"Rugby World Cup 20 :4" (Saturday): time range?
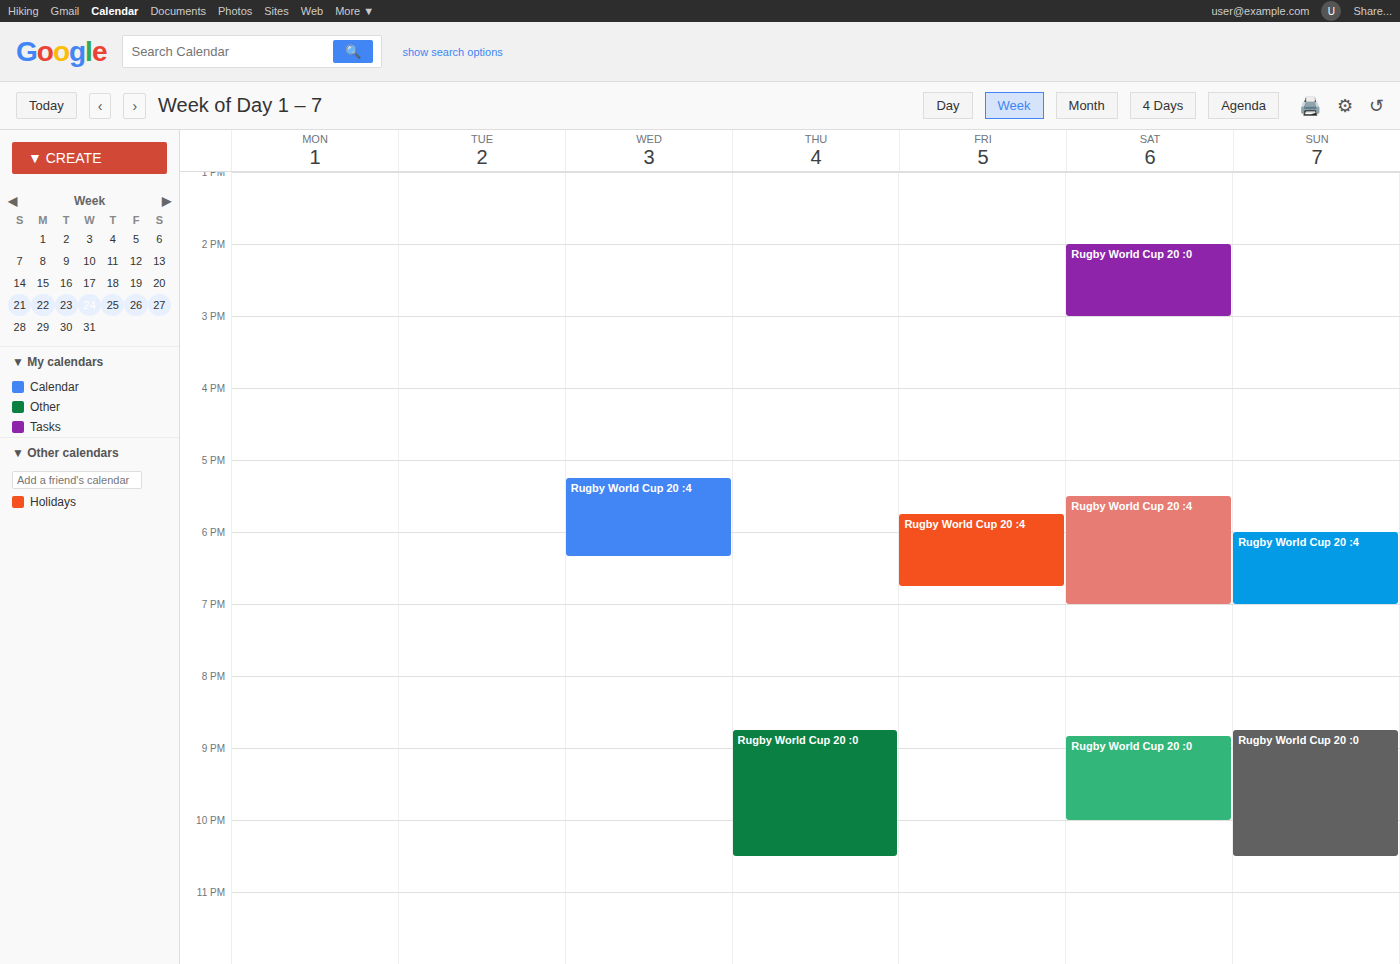
5:30 PM to 7:00 PM